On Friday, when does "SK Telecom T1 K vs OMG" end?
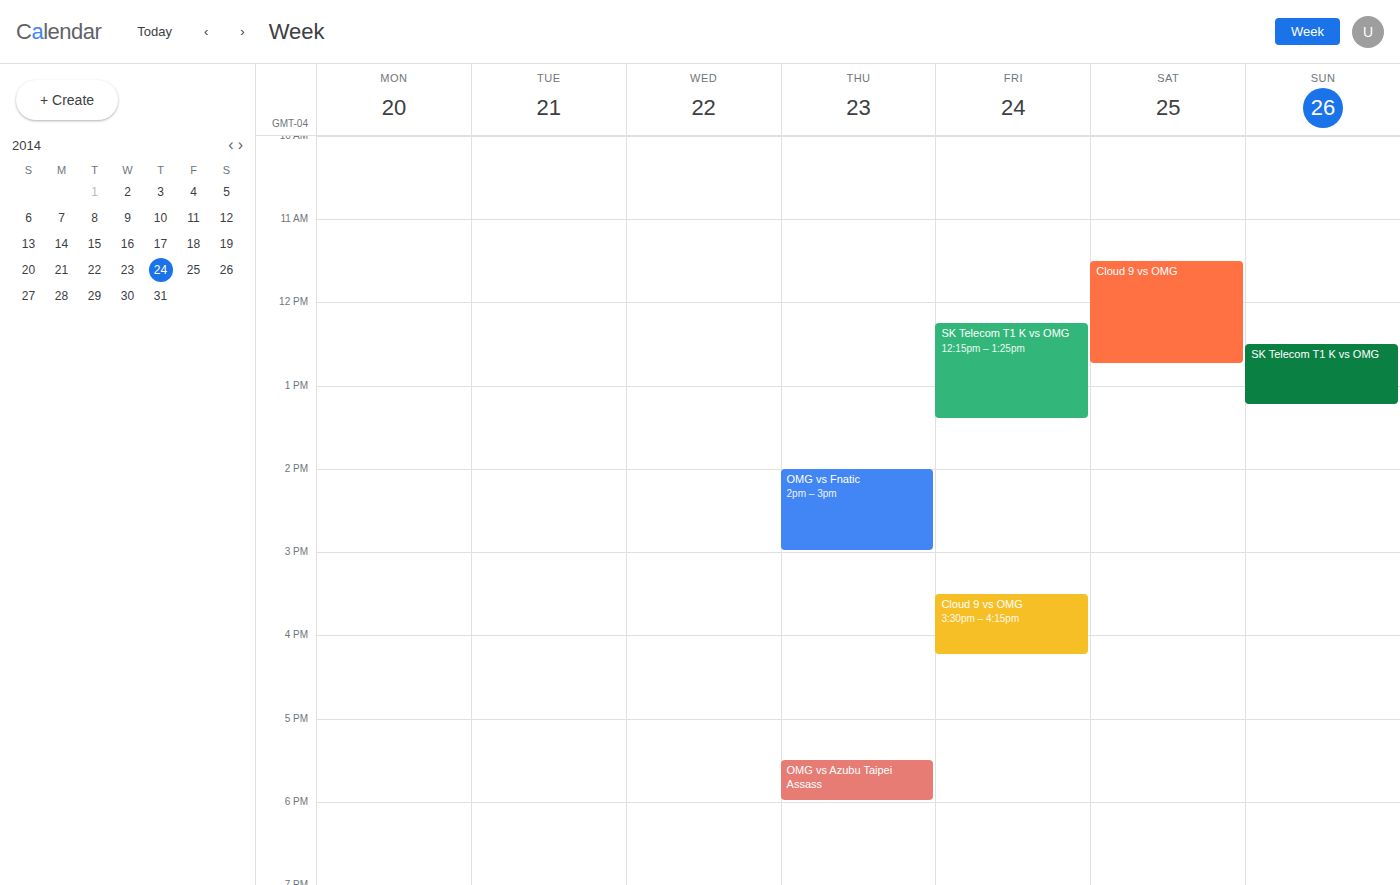
1:25 PM